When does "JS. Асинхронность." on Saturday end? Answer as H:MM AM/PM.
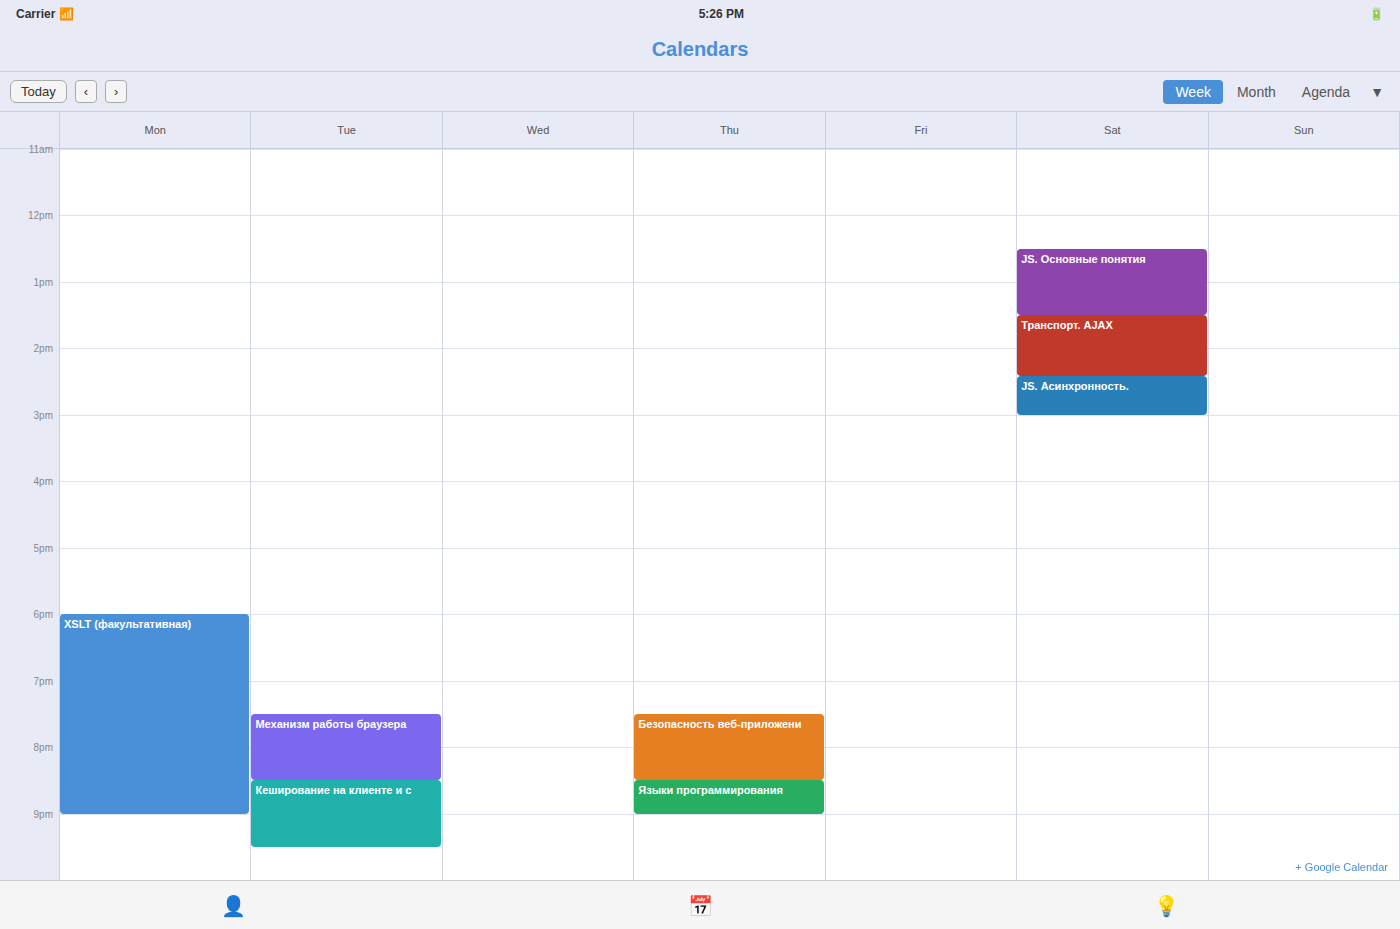
3:00 PM